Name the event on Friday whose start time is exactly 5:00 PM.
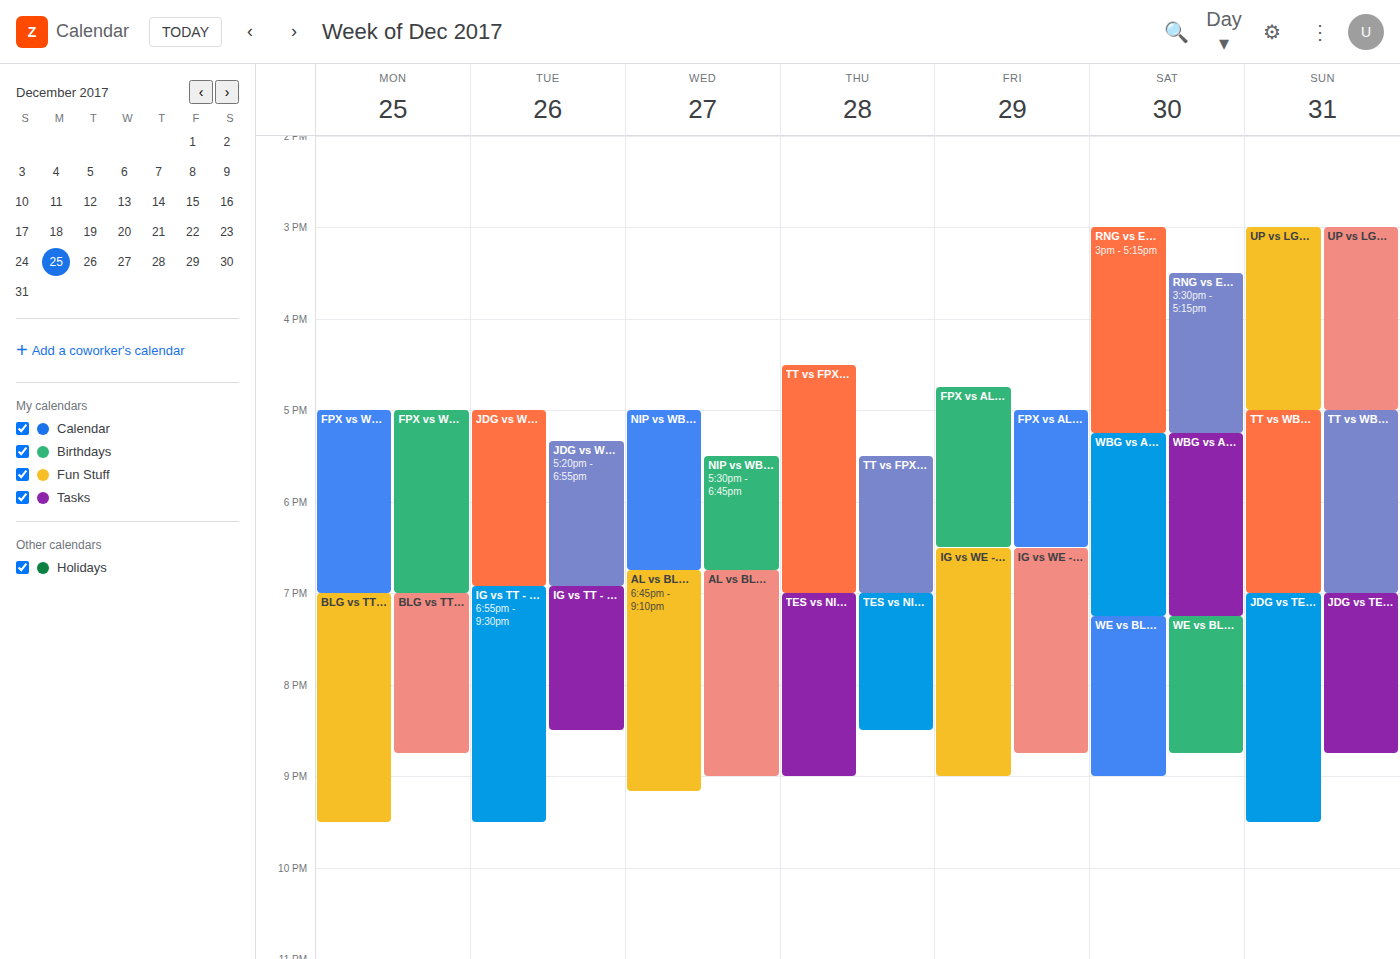
"FPX vs AL - 1 : 0"